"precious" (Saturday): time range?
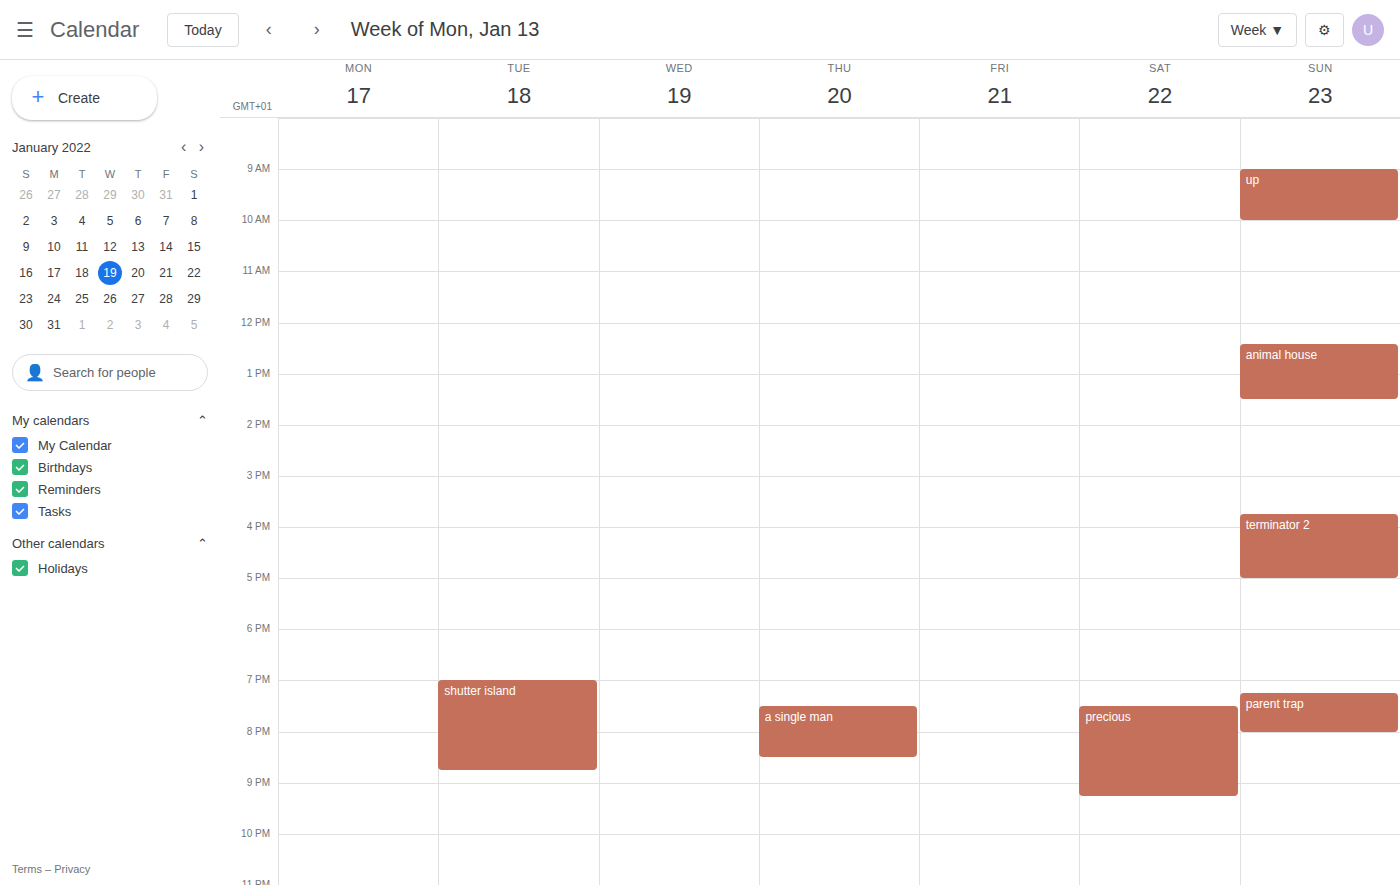
7:30 PM to 9:15 PM